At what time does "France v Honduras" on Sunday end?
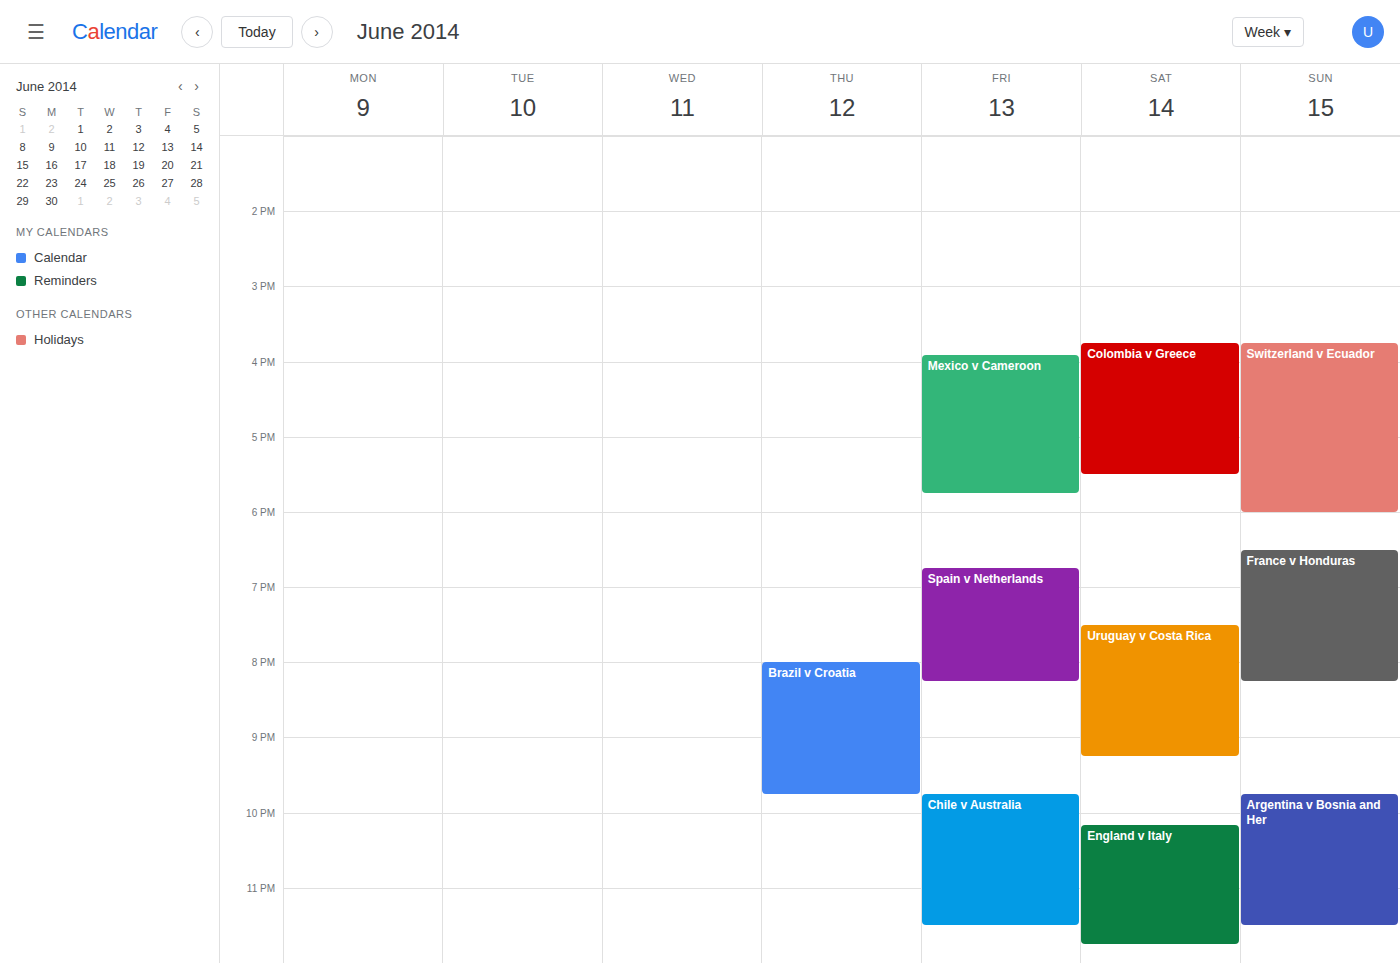
20:15